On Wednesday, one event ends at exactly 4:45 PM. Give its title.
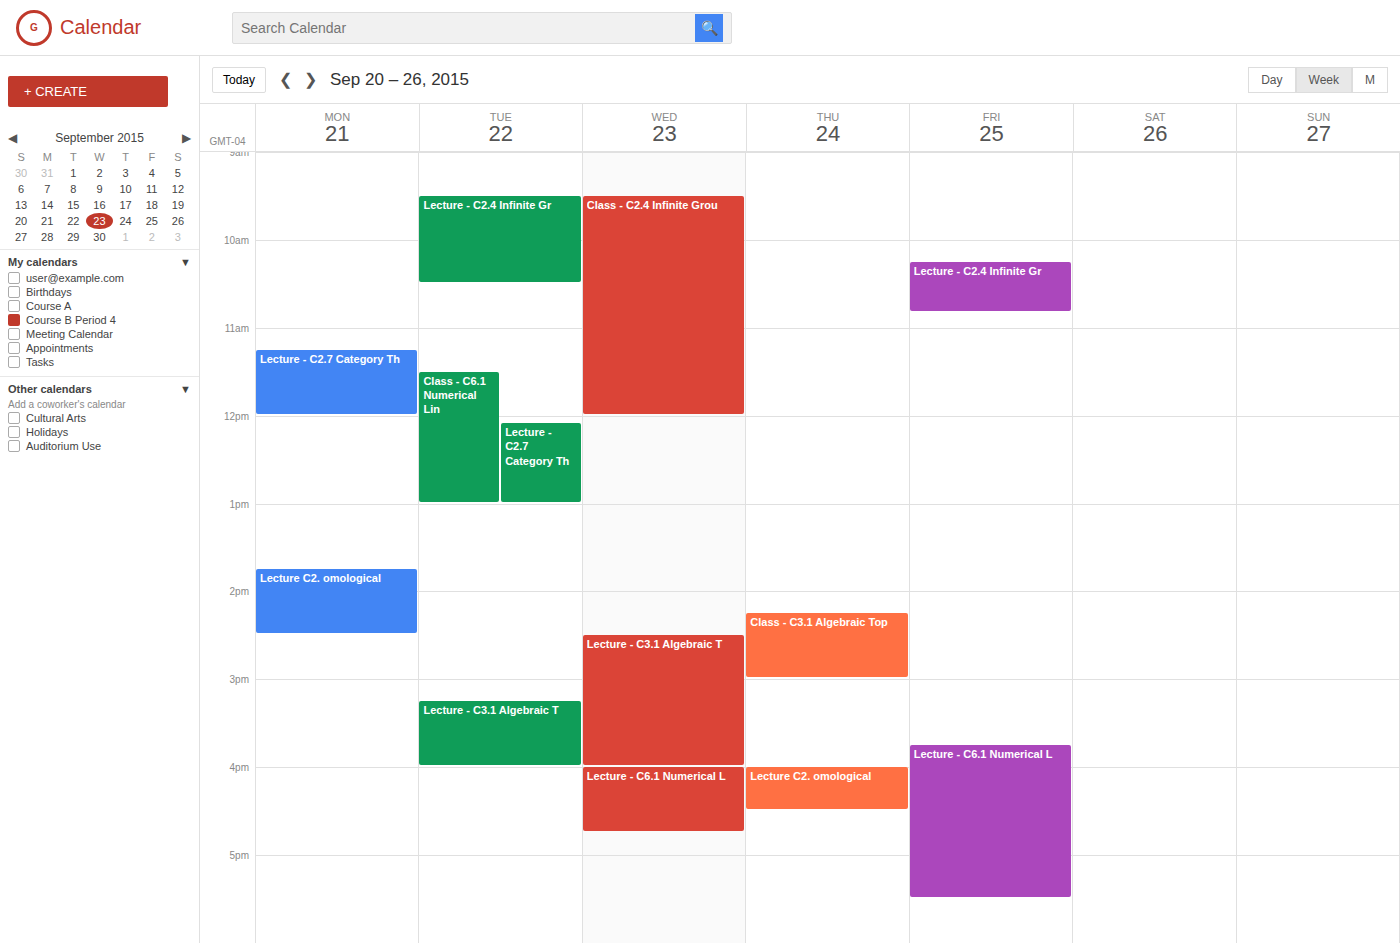
"Lecture - C6.1 Numerical L"